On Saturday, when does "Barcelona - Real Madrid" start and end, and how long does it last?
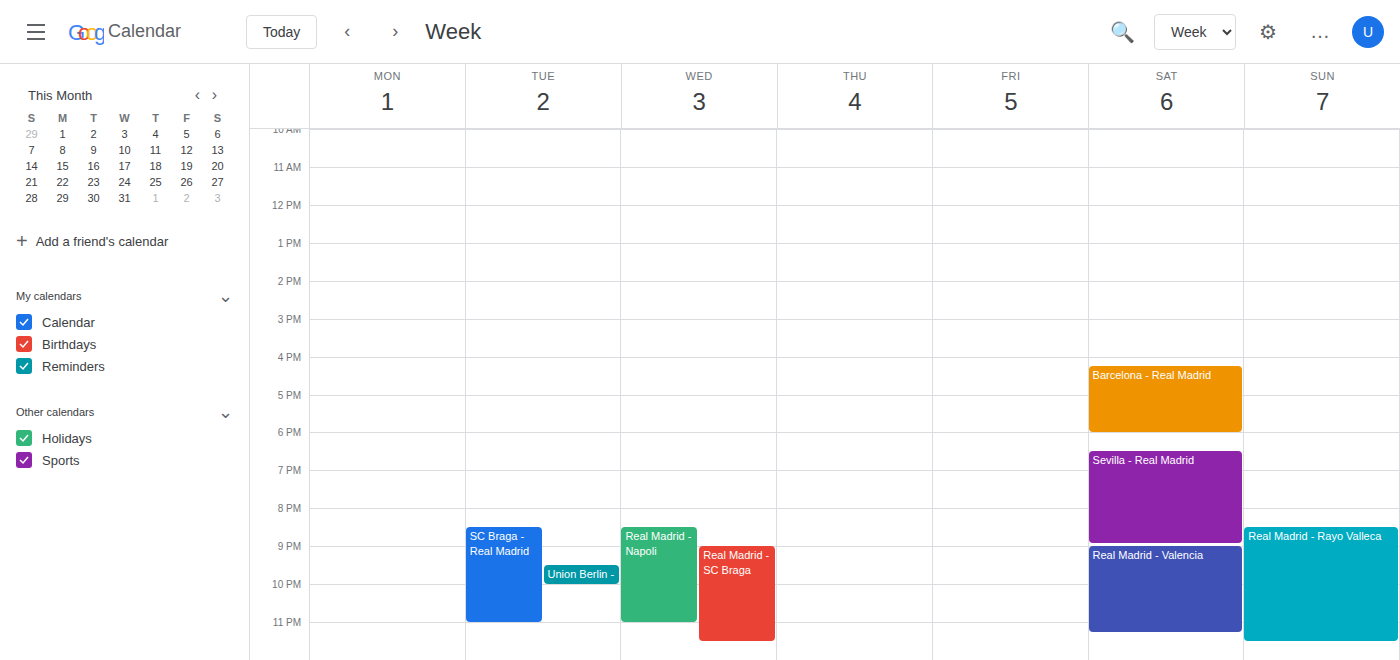
4:15 PM to 6:00 PM, 1 hour 45 minutes